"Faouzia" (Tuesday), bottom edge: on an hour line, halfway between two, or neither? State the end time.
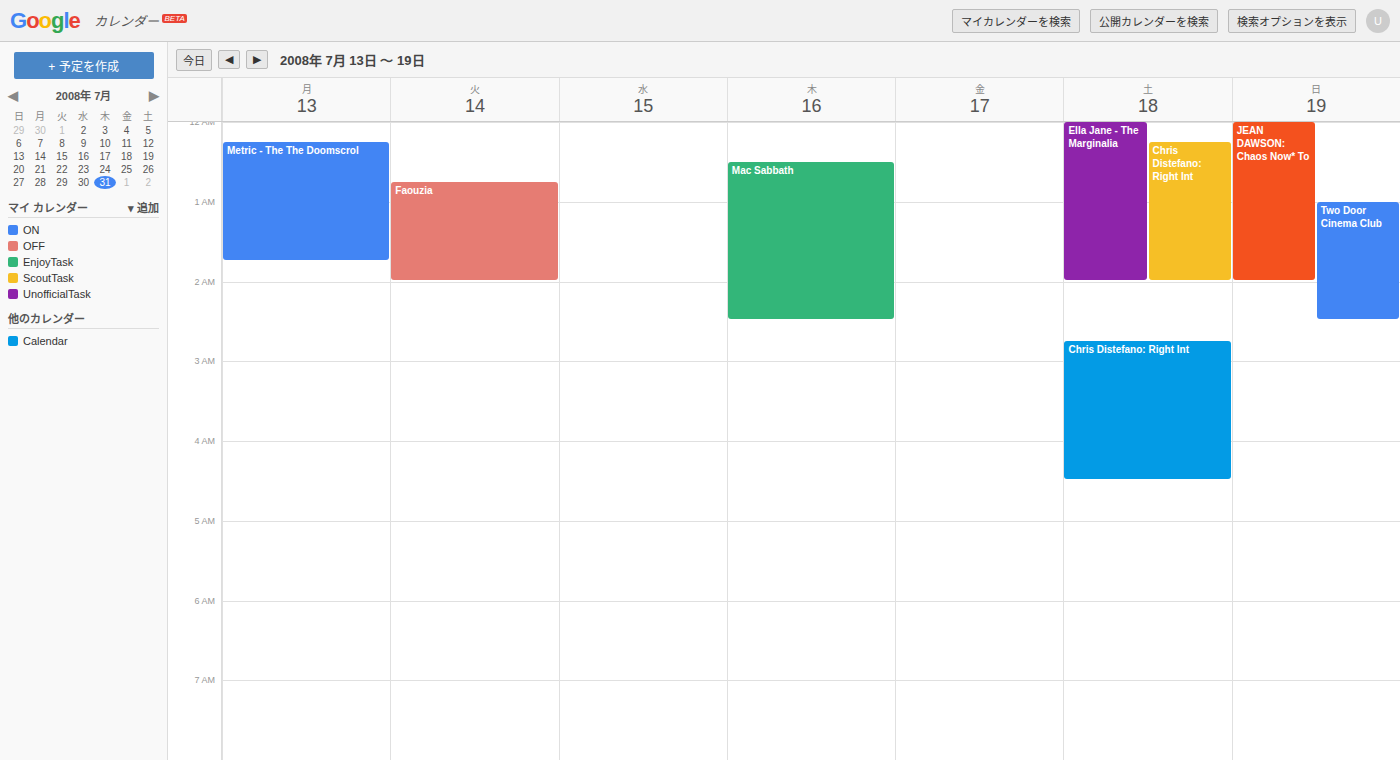
2:00 AM -- exactly on the 2 AM line.